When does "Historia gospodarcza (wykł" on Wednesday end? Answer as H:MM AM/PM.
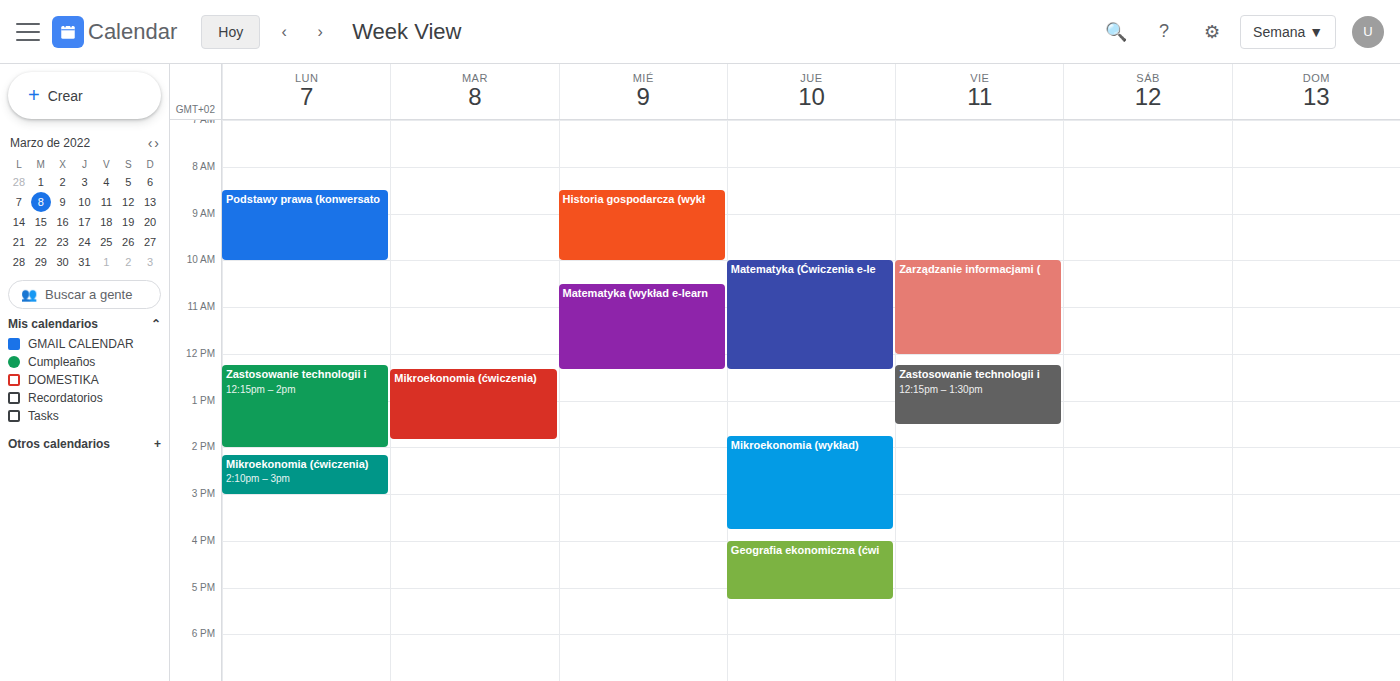
10:00 AM